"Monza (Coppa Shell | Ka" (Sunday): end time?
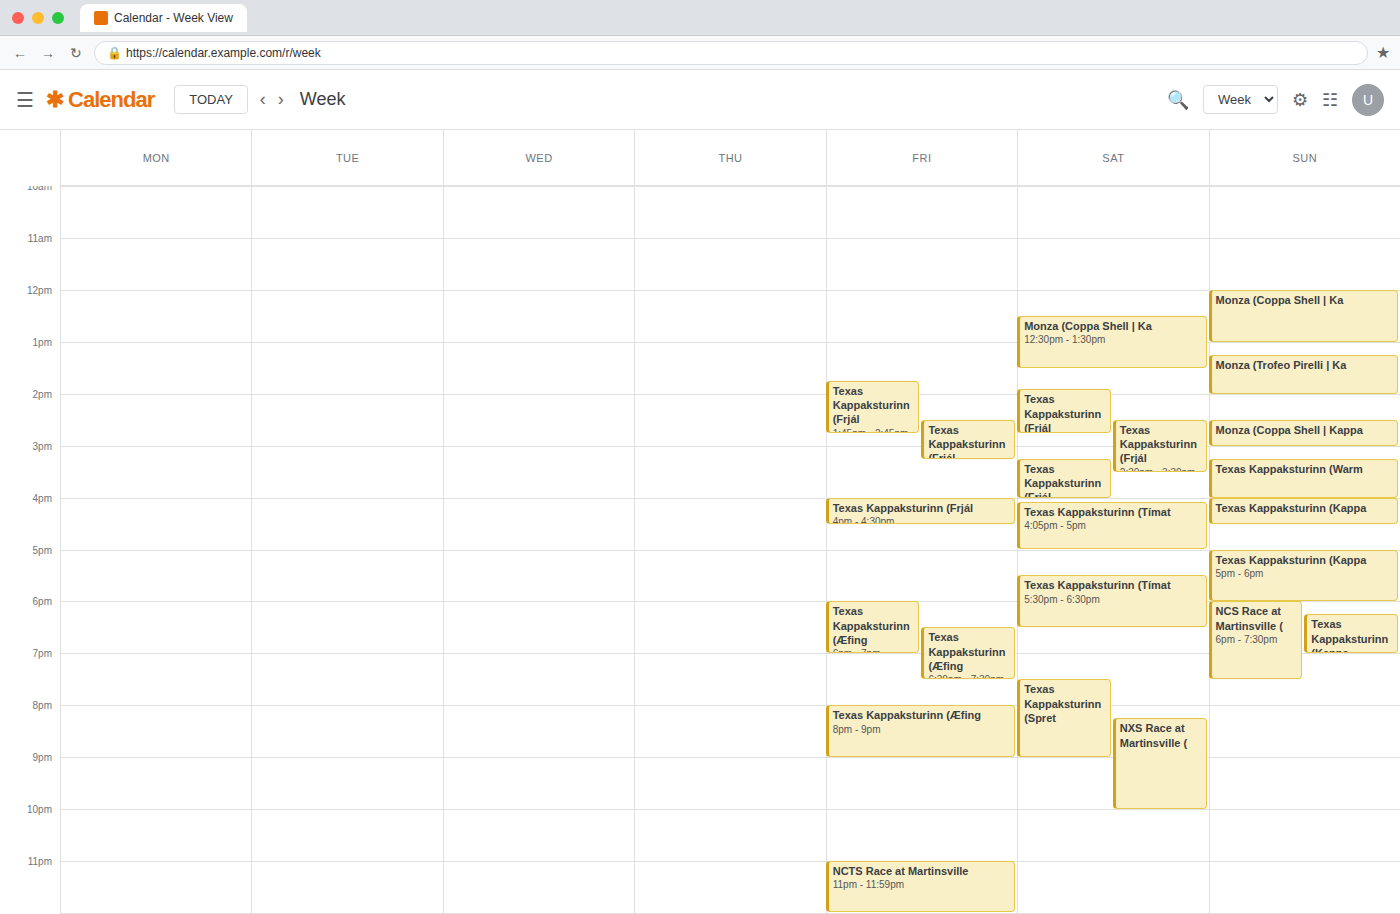
1:00 PM